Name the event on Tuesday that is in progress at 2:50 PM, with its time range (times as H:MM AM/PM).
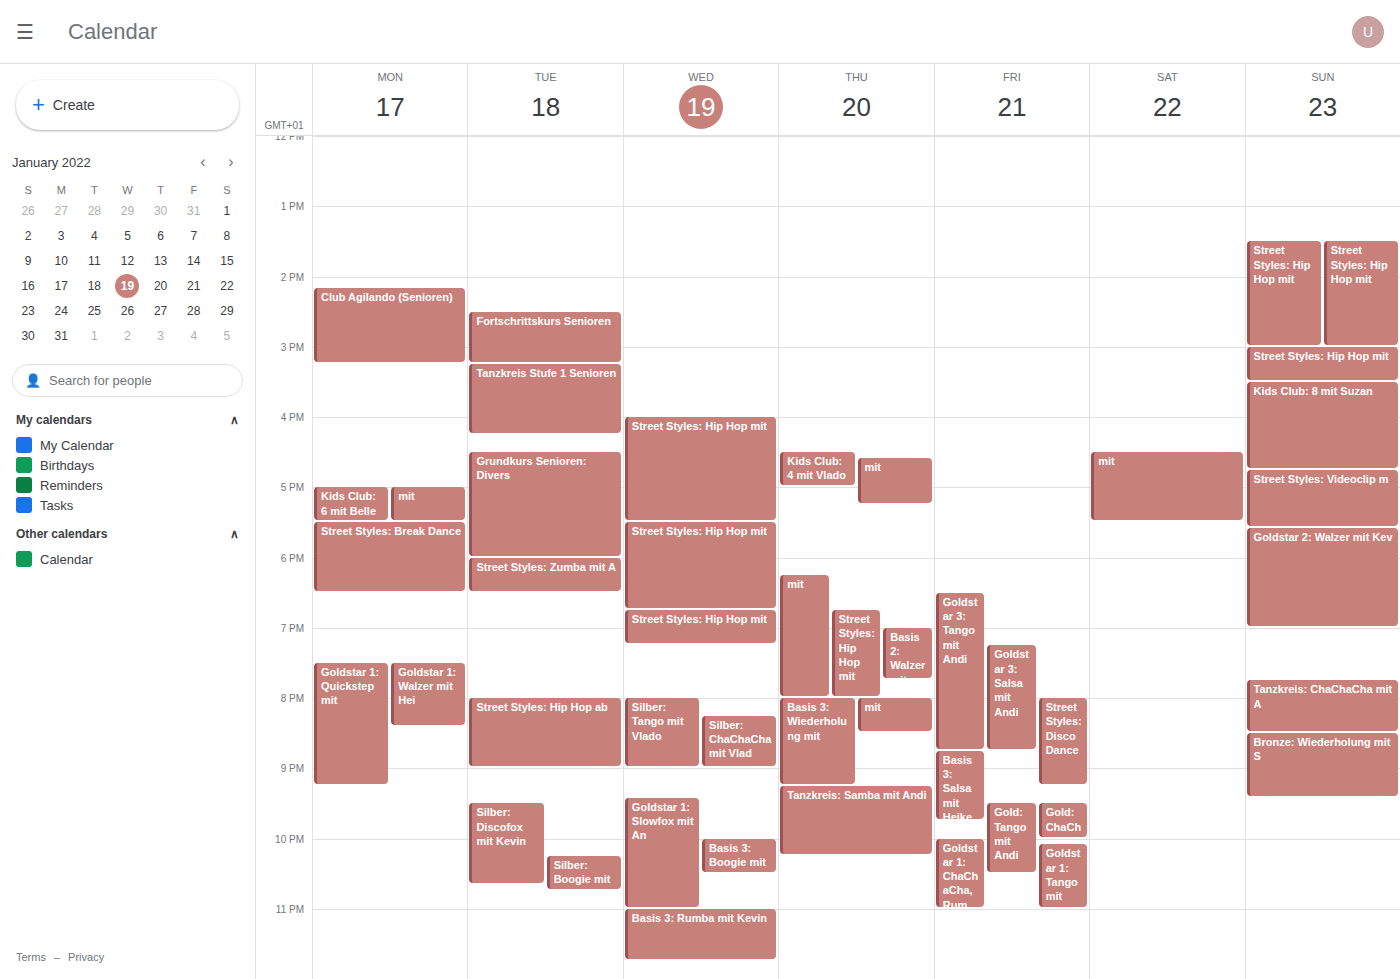
"Fortschrittskurs Senioren", 2:30 PM to 3:15 PM